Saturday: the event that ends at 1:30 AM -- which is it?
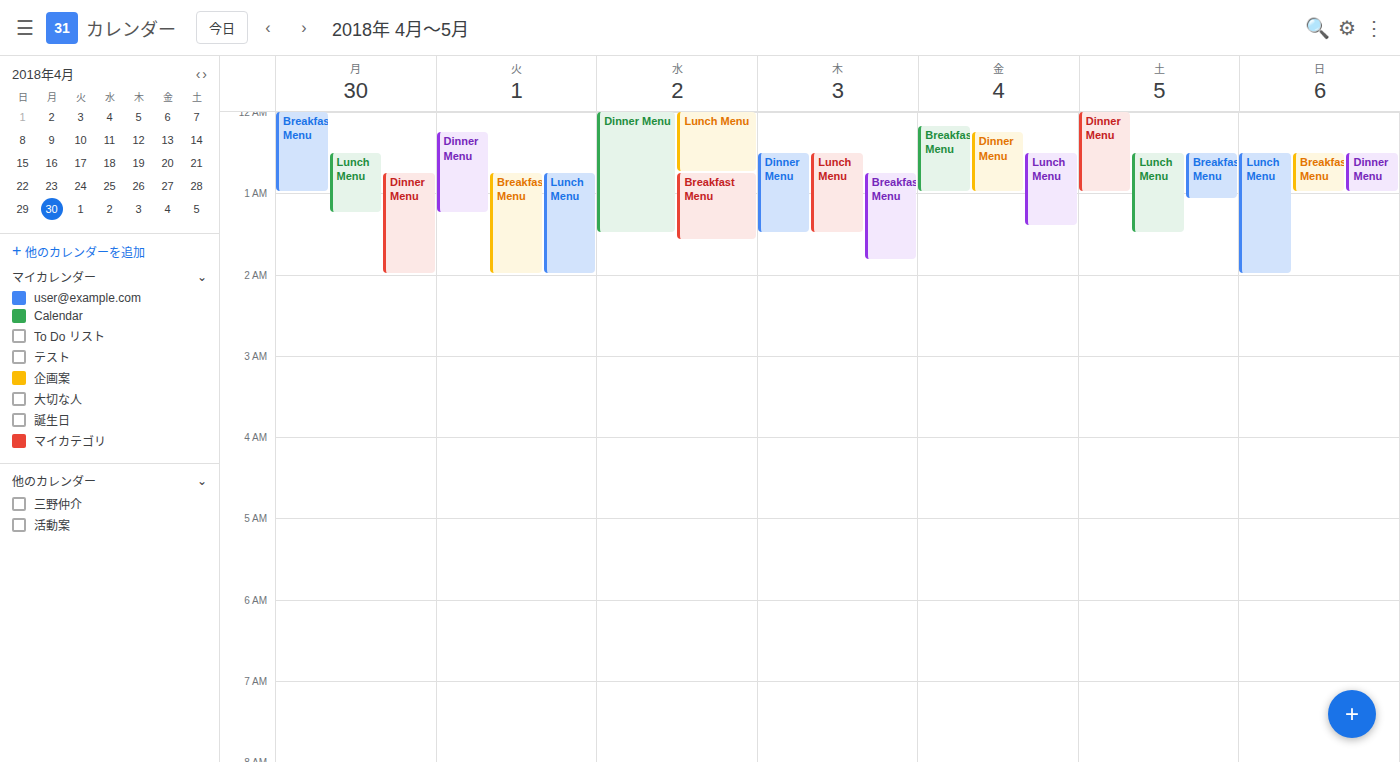
"Lunch Menu"